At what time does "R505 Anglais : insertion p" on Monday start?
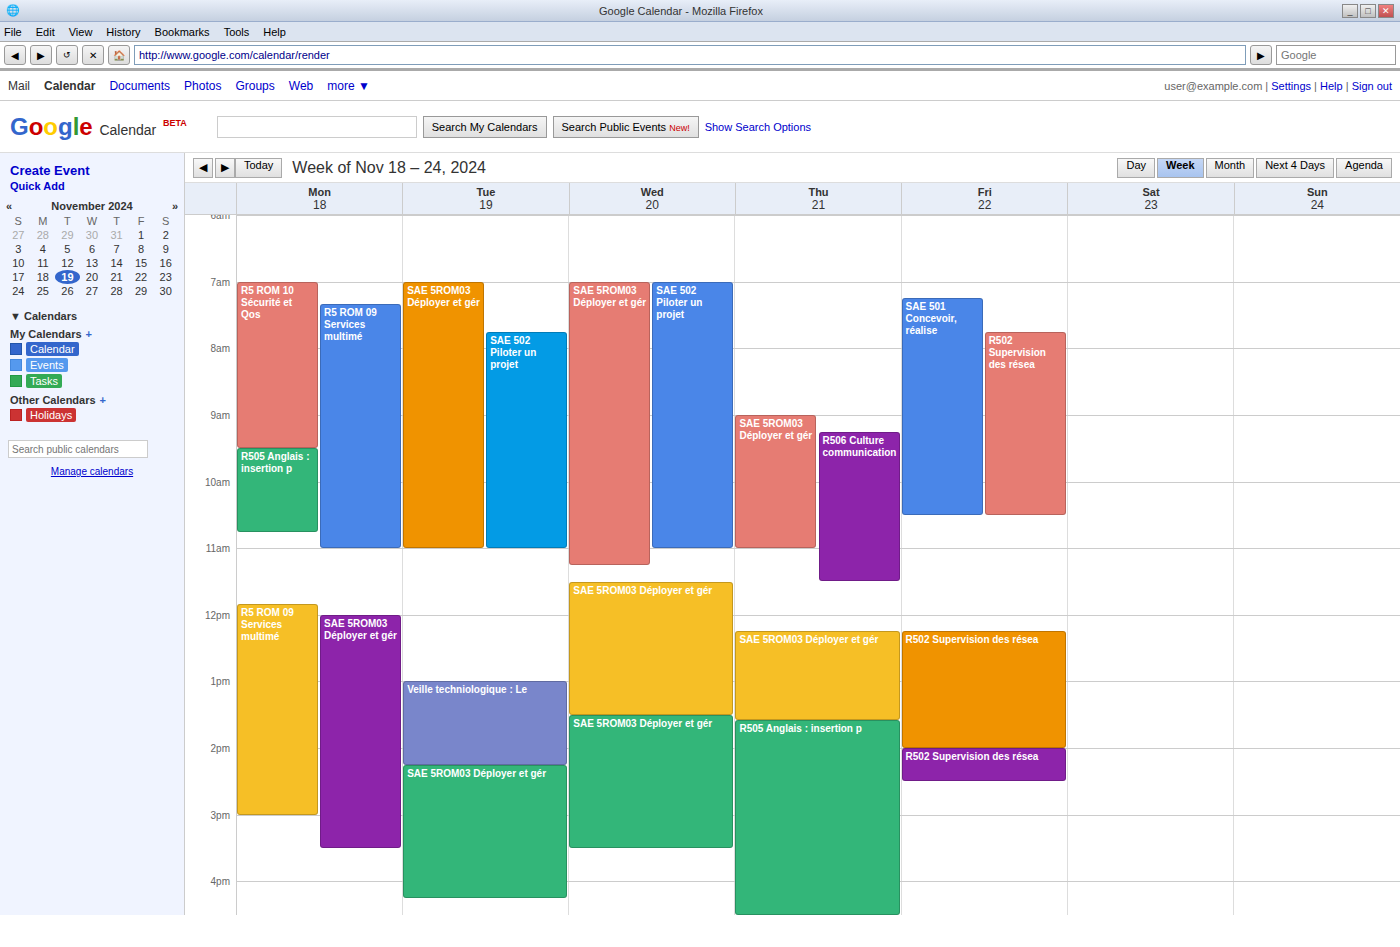
9:30 AM